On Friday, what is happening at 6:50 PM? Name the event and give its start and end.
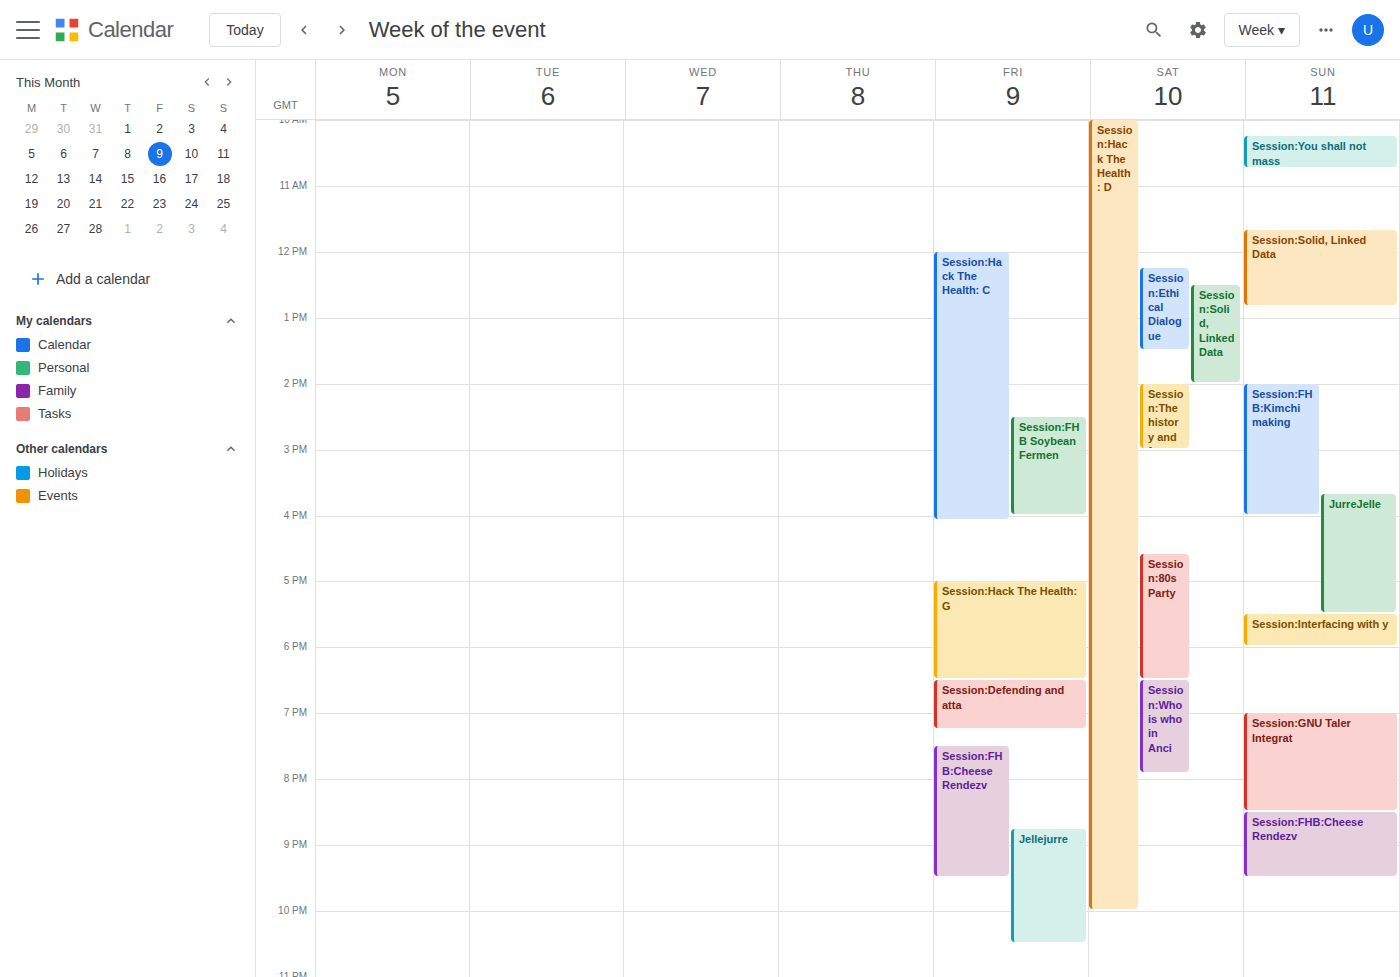
"Session:Defending and atta", 6:30 PM to 7:15 PM